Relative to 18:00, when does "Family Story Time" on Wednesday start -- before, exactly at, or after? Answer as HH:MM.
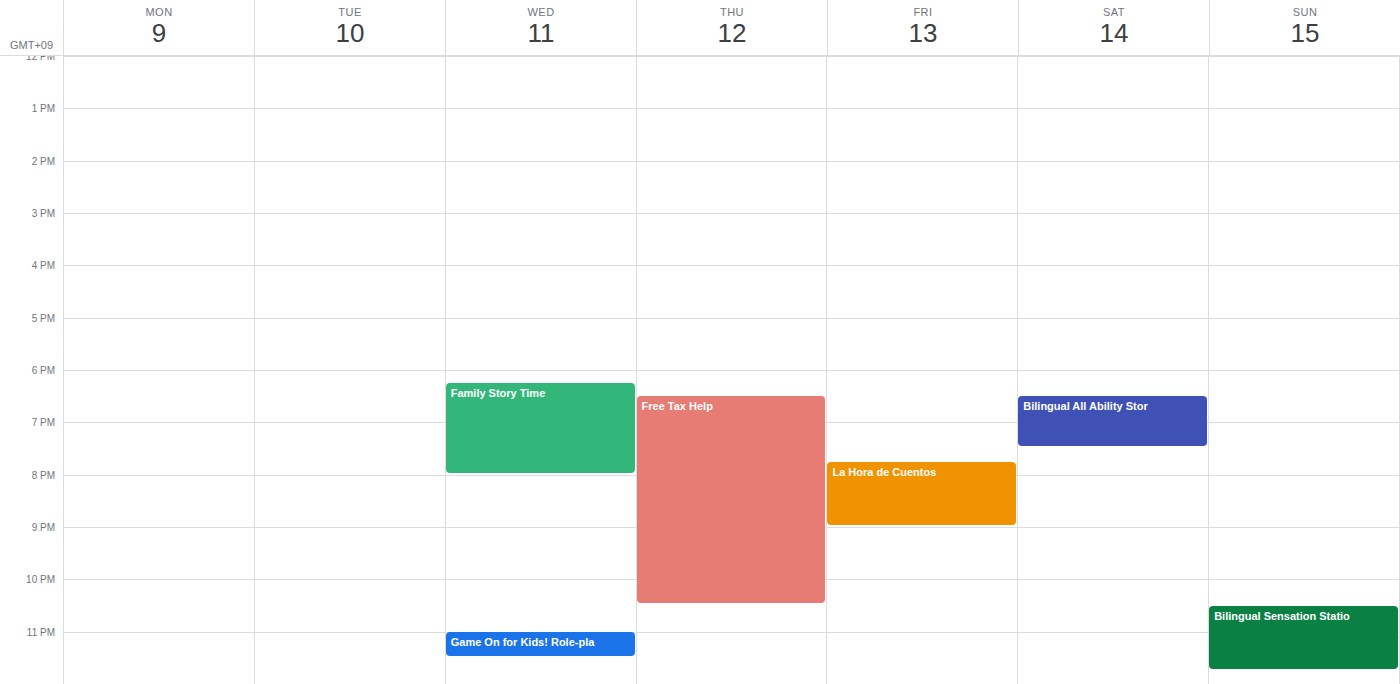
18:15 -- after 18:00, 15 minutes below the 18:00 line.